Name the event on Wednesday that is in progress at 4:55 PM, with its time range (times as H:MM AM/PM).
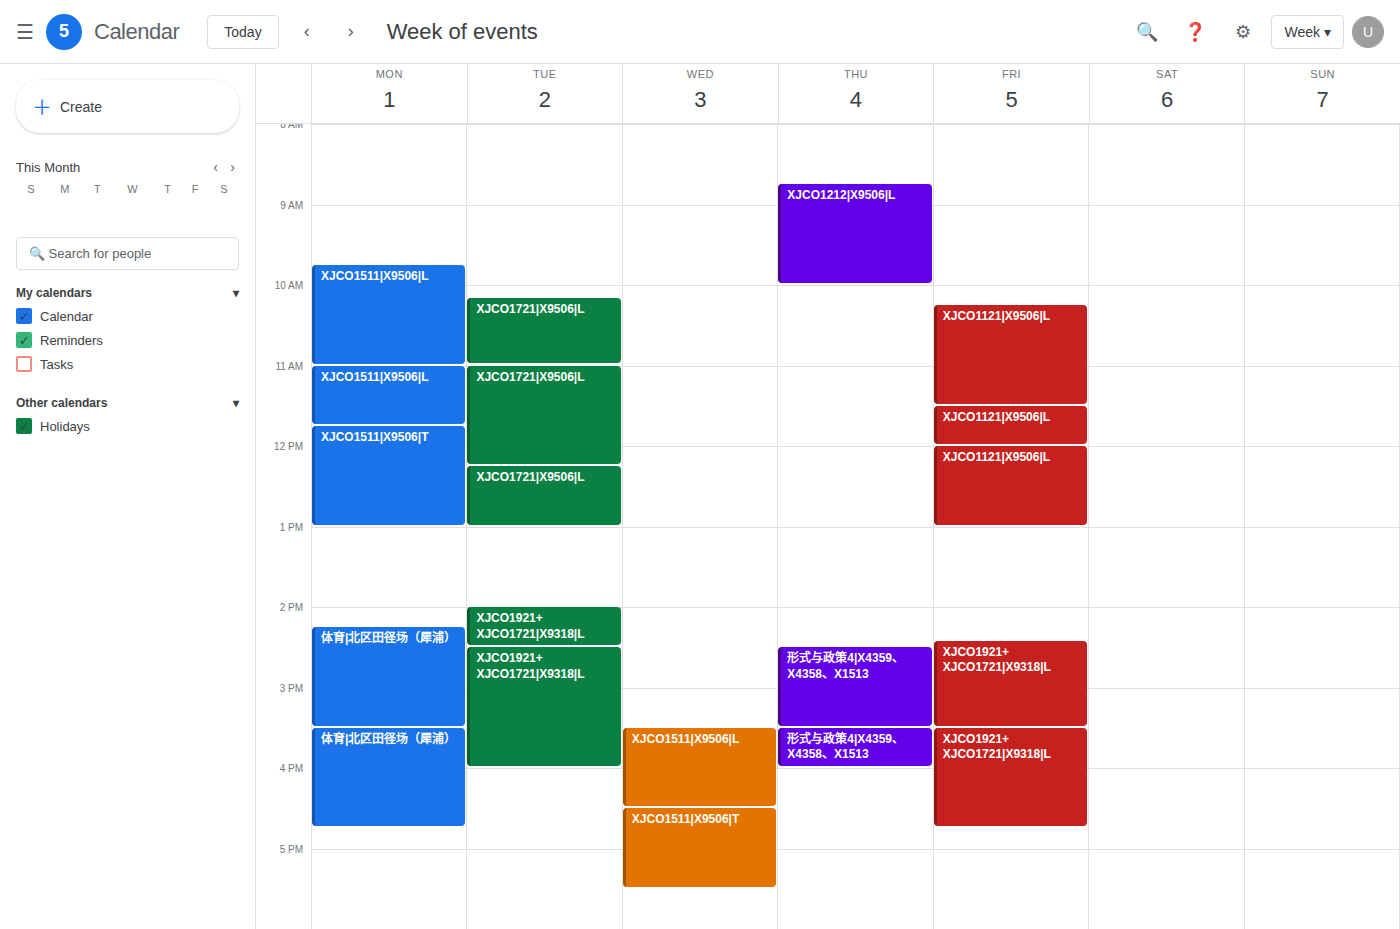
"XJCO1511|X9506|T", 4:30 PM to 5:30 PM